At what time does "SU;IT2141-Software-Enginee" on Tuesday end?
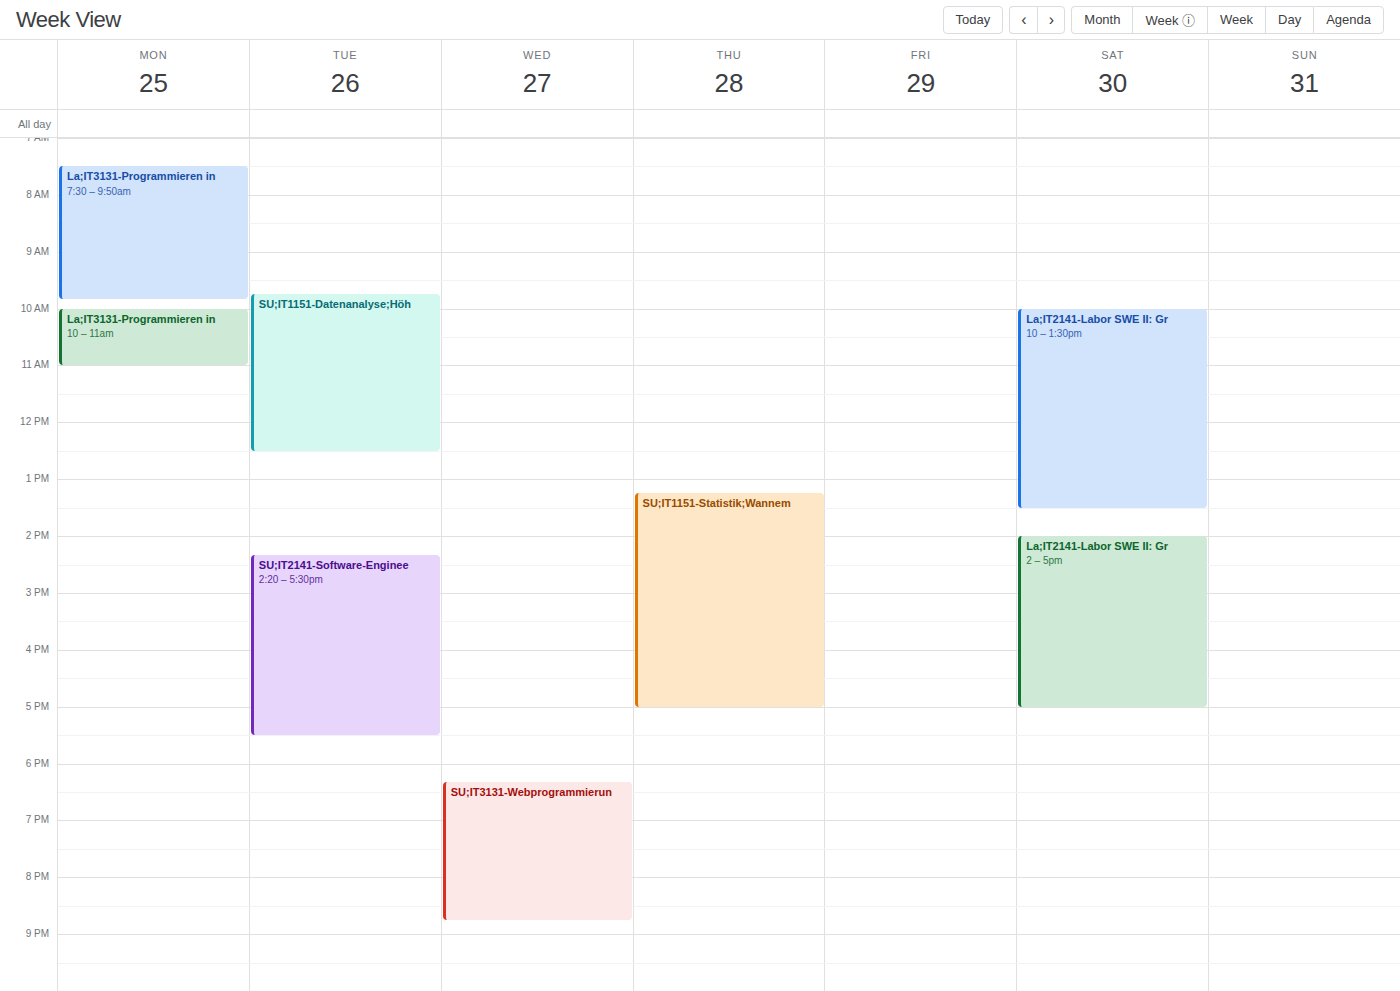
5:30 PM